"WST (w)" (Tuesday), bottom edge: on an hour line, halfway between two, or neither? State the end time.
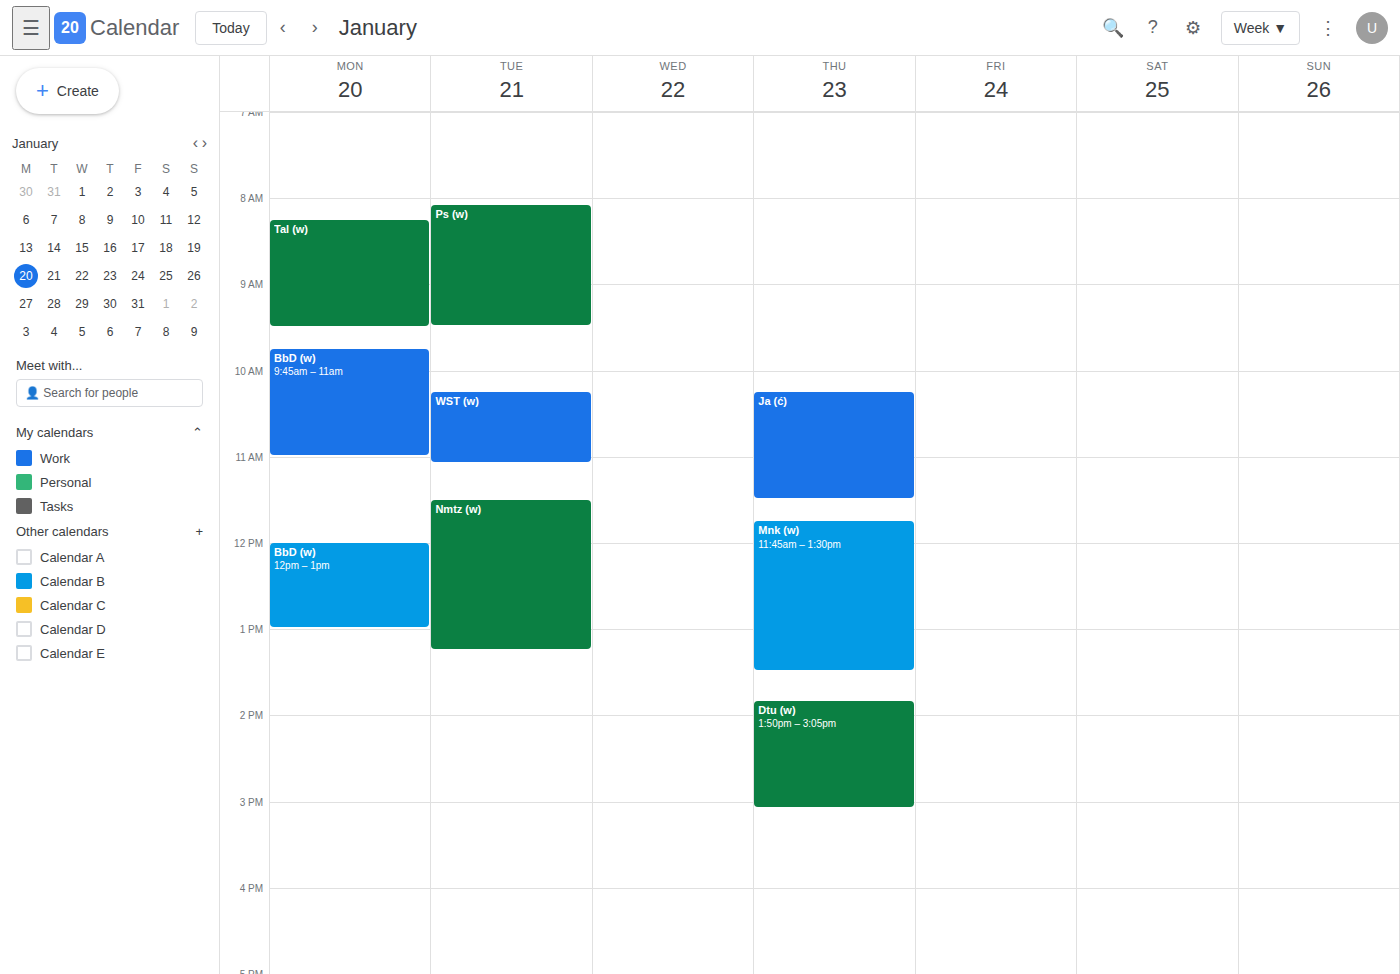
11:05 AM -- neither: 5 minutes below the 11 AM line and 55 minutes above the 12 PM line.